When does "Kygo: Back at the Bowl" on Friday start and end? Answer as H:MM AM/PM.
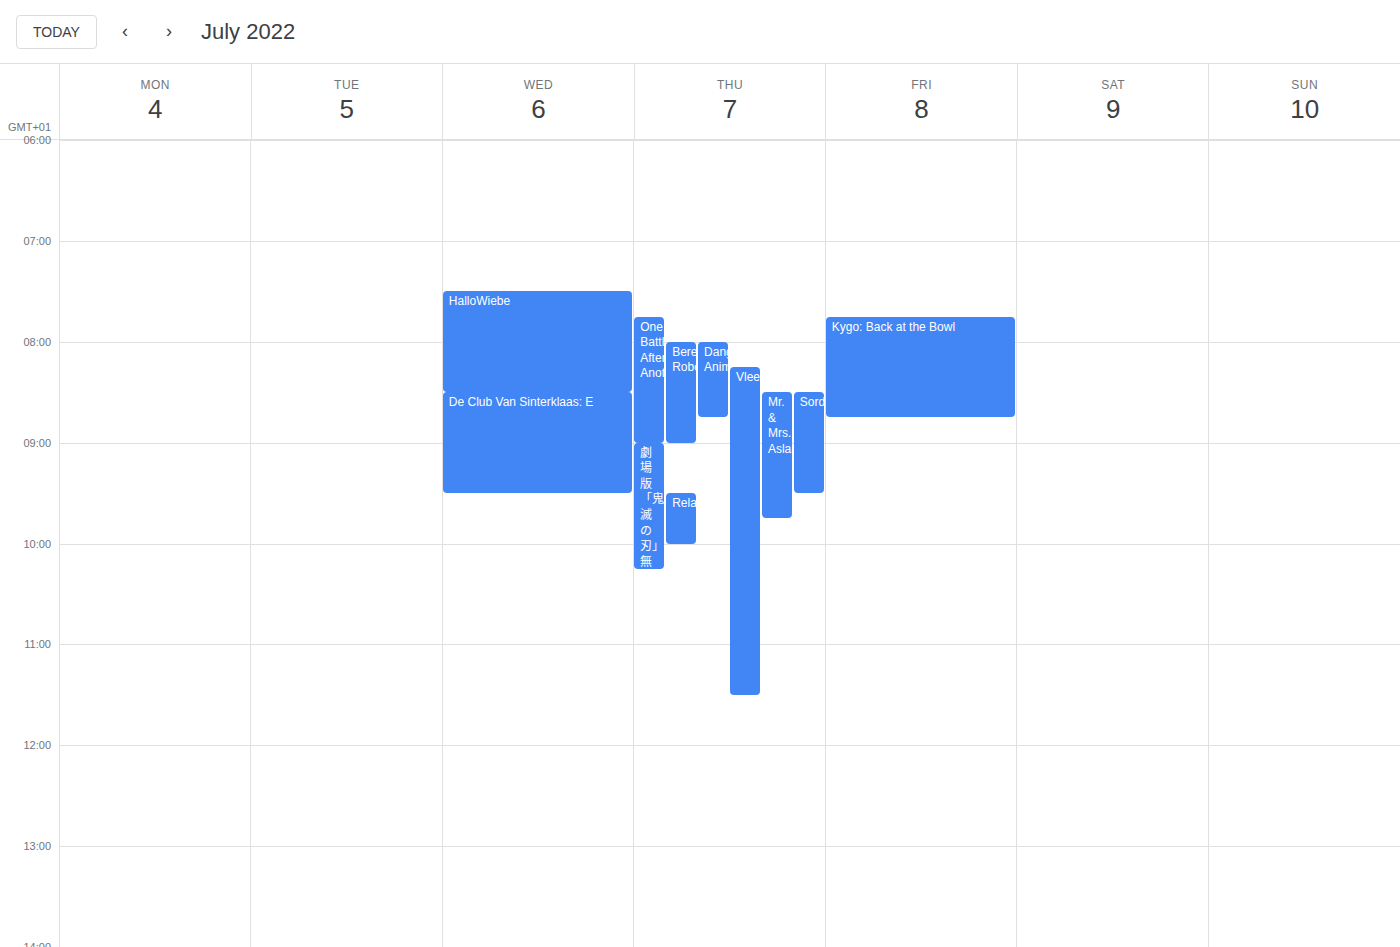
7:45 AM to 8:45 AM